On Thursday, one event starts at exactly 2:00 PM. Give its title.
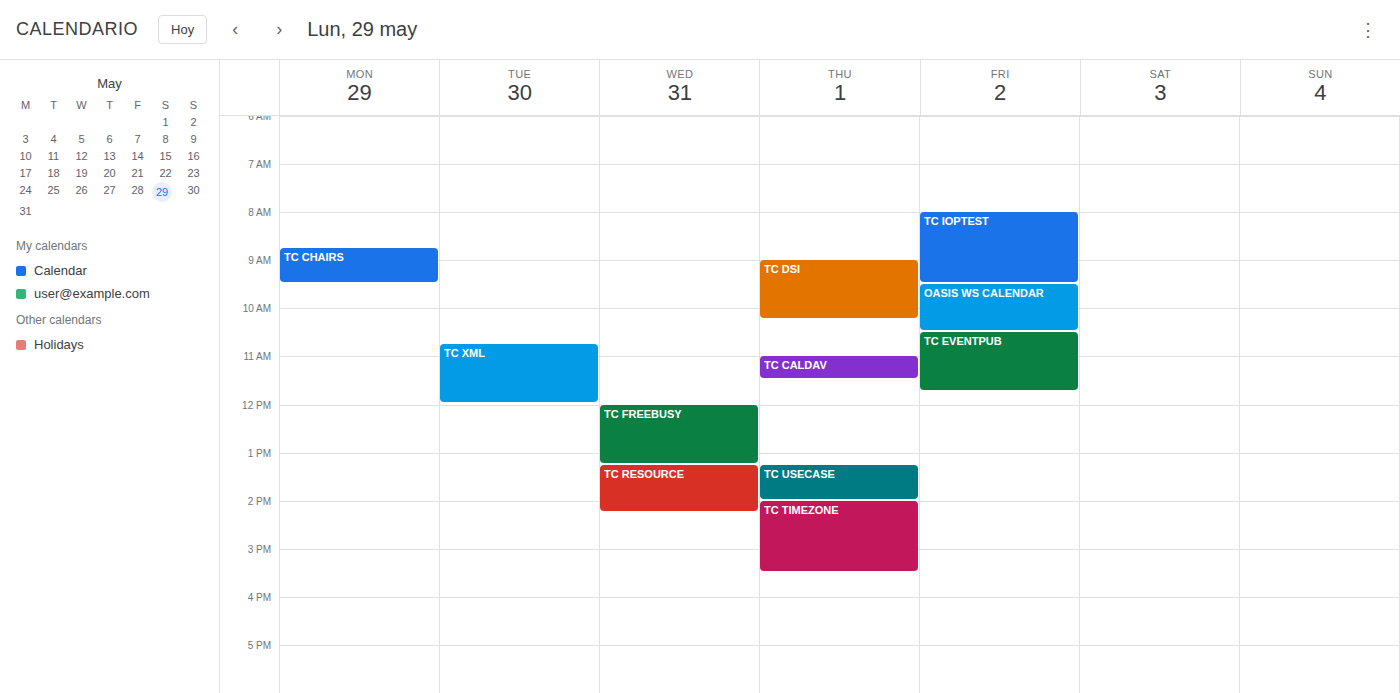
"TC TIMEZONE"